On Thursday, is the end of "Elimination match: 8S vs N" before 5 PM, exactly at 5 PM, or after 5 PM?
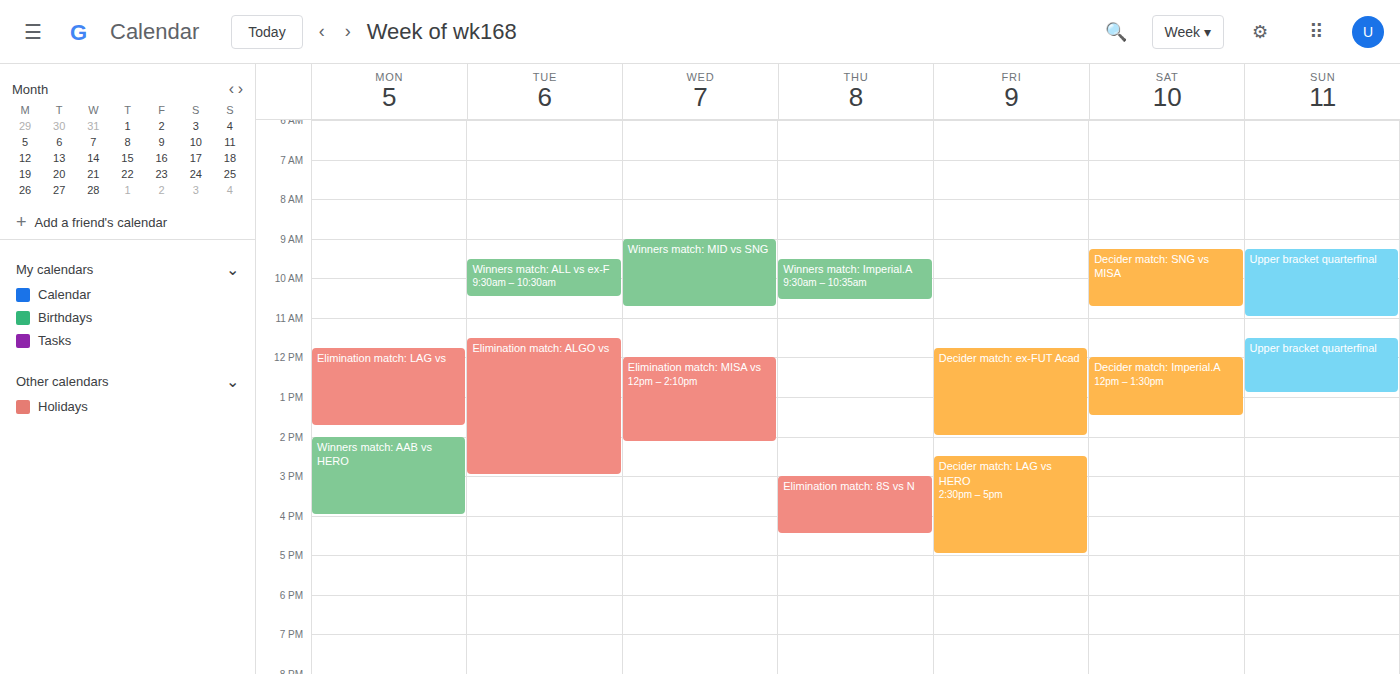
4:30 PM -- before 5 PM, 30 minutes above the 5 PM line.